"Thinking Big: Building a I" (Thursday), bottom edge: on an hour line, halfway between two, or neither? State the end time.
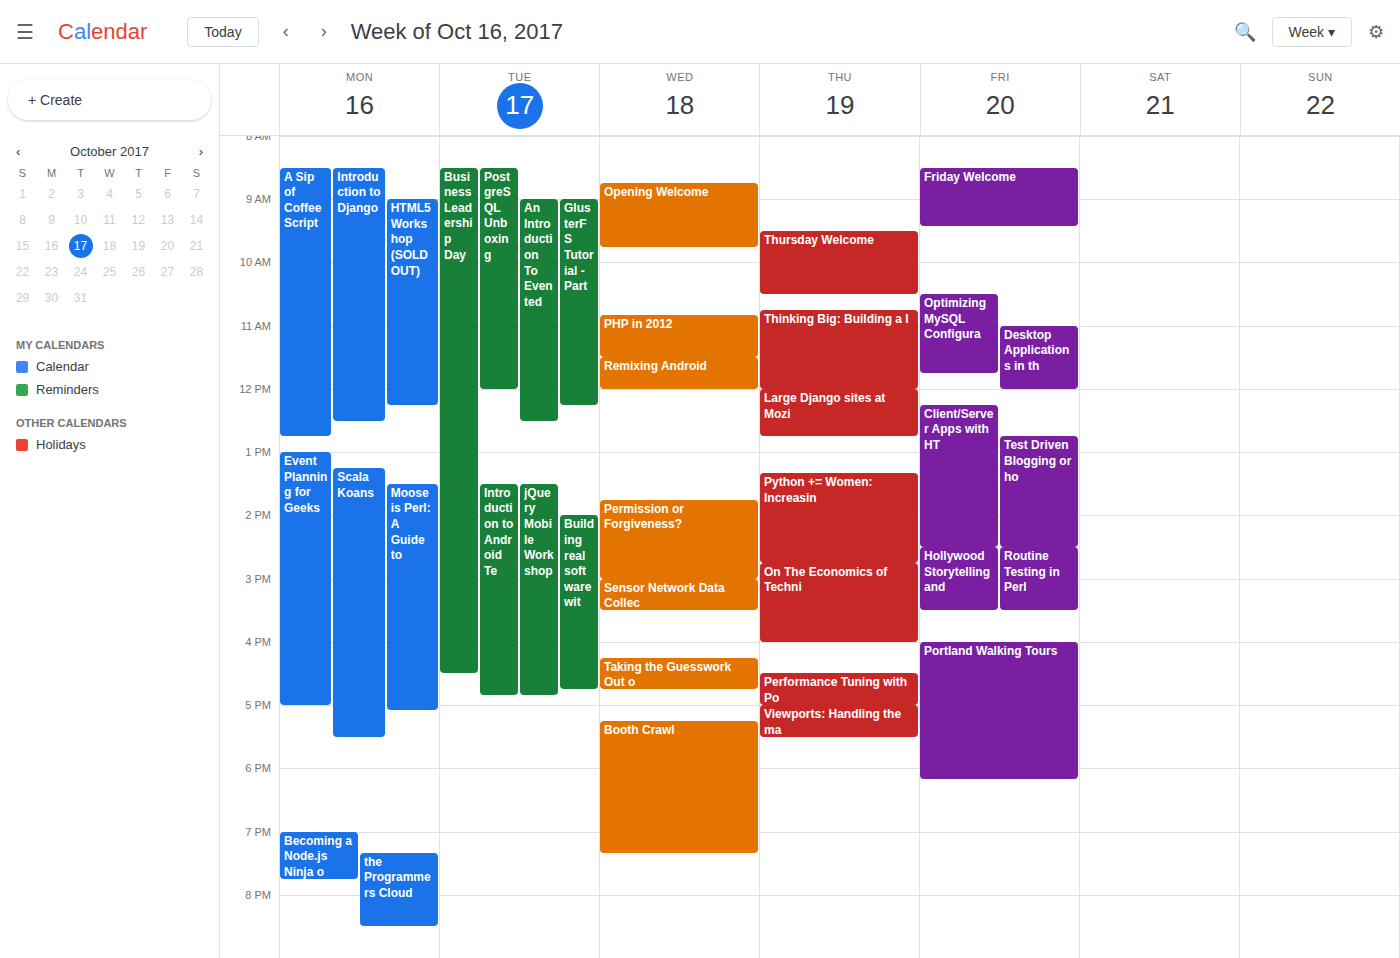
12:00 PM -- exactly on the 12 PM line.